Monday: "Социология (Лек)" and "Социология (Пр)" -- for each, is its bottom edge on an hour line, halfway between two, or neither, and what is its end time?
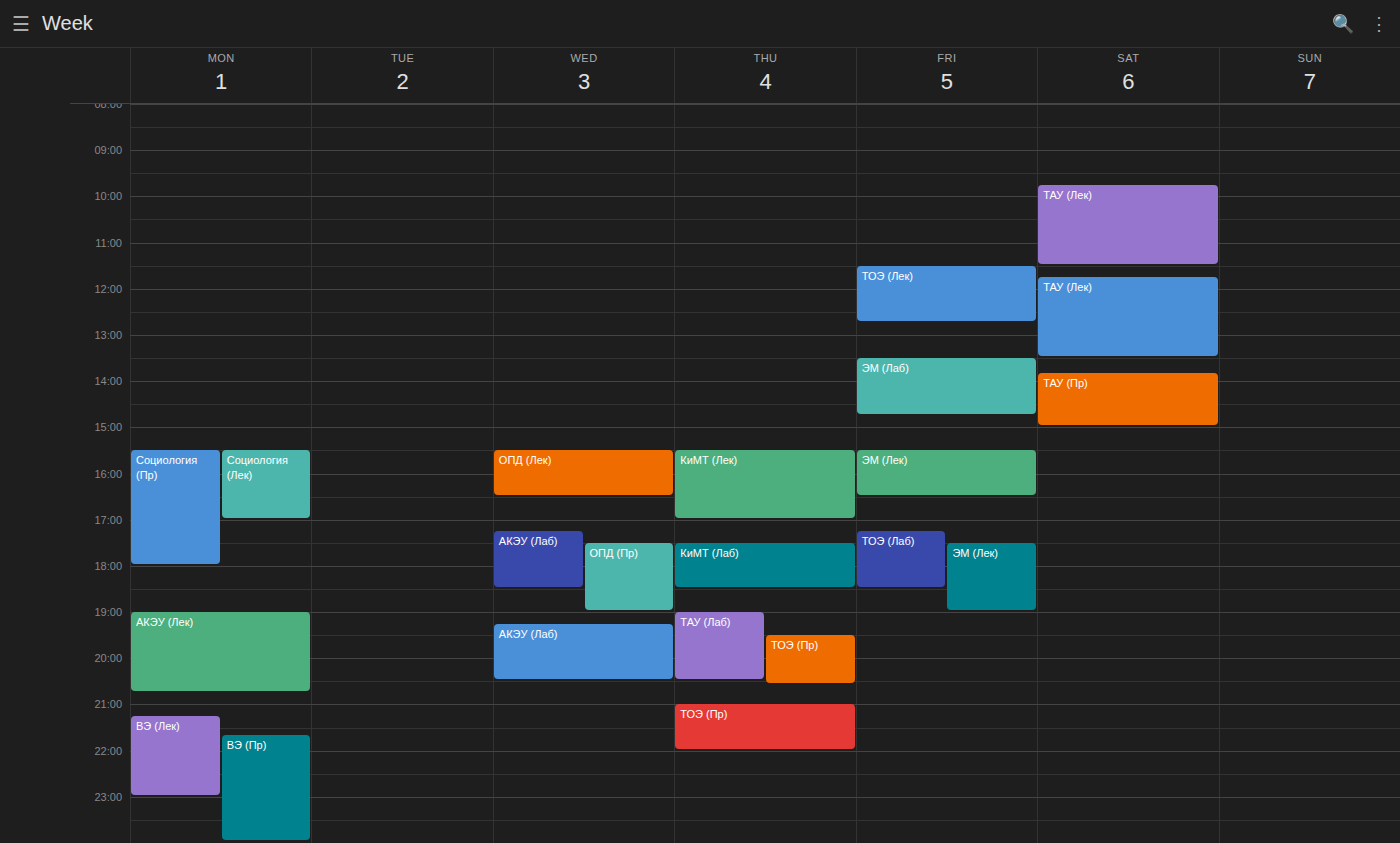
"Социология (Лек)": 5:00 PM, exactly on the 5 PM line. "Социология (Пр)": 6:00 PM, exactly on the 6 PM line.